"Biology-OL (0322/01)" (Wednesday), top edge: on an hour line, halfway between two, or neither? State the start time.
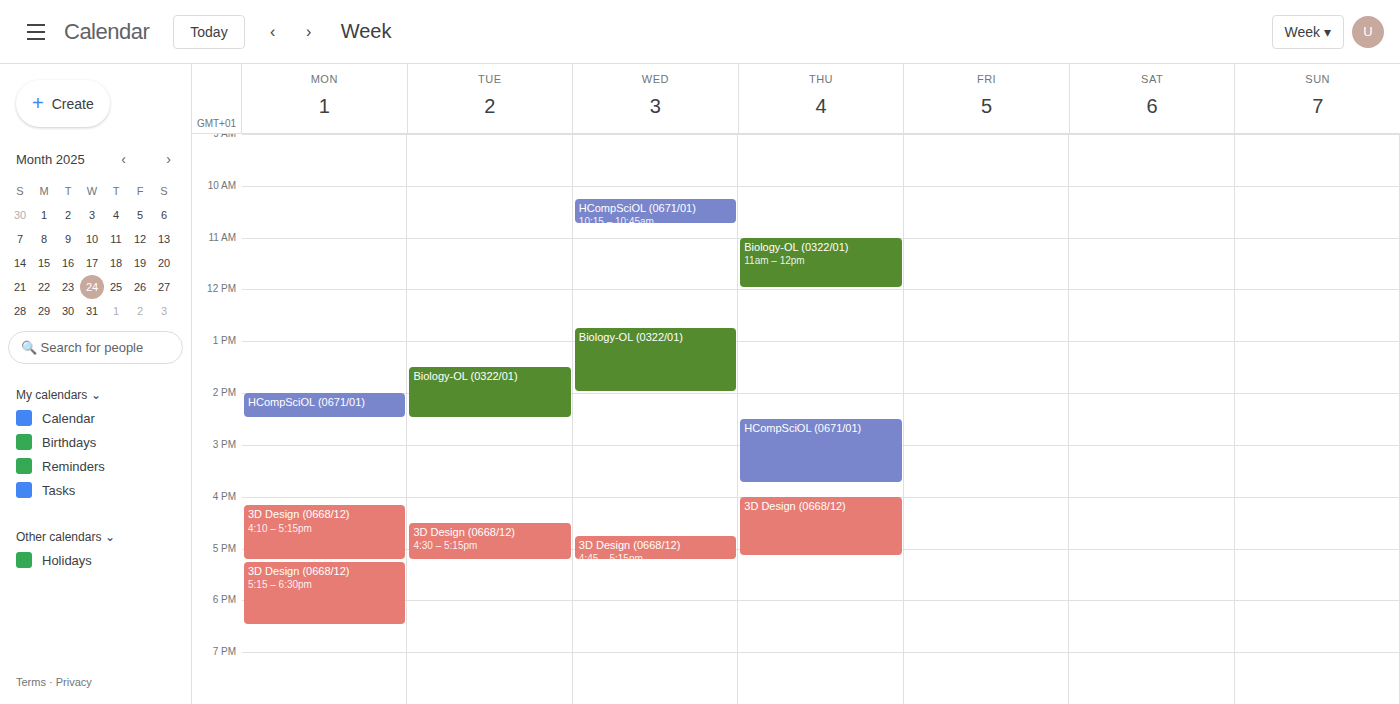
12:45 PM -- neither: three quarters of the way from the 12 PM line to the 1 PM line.